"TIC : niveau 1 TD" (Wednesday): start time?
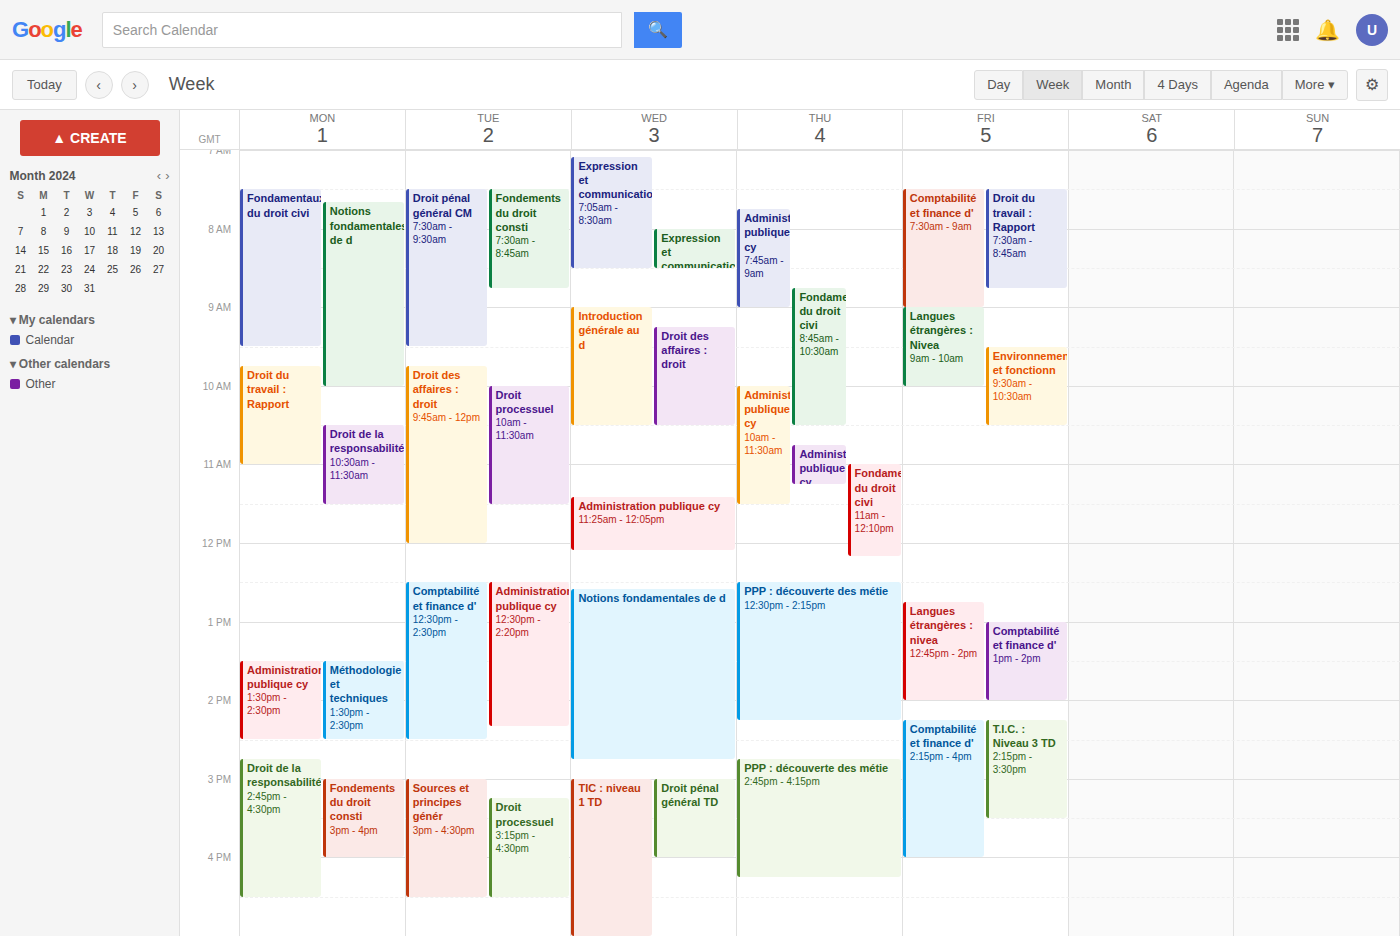
15:00